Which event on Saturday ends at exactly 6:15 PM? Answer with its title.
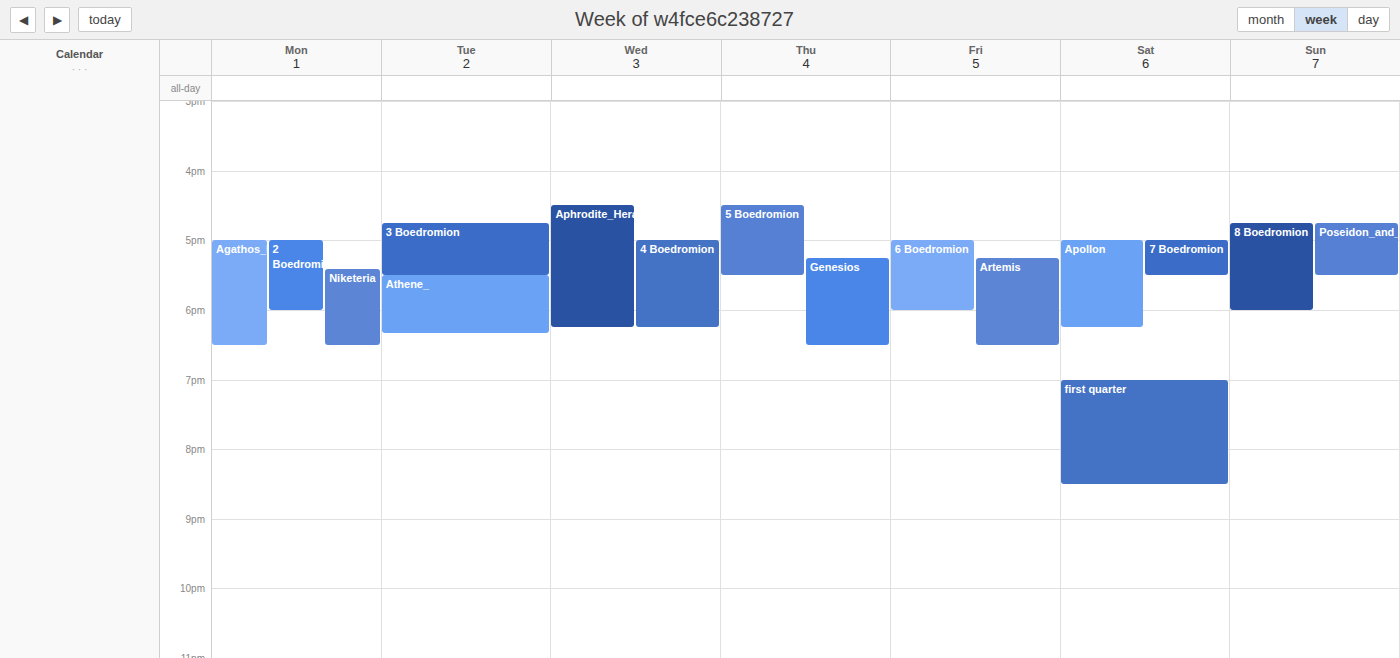
"Apollon"